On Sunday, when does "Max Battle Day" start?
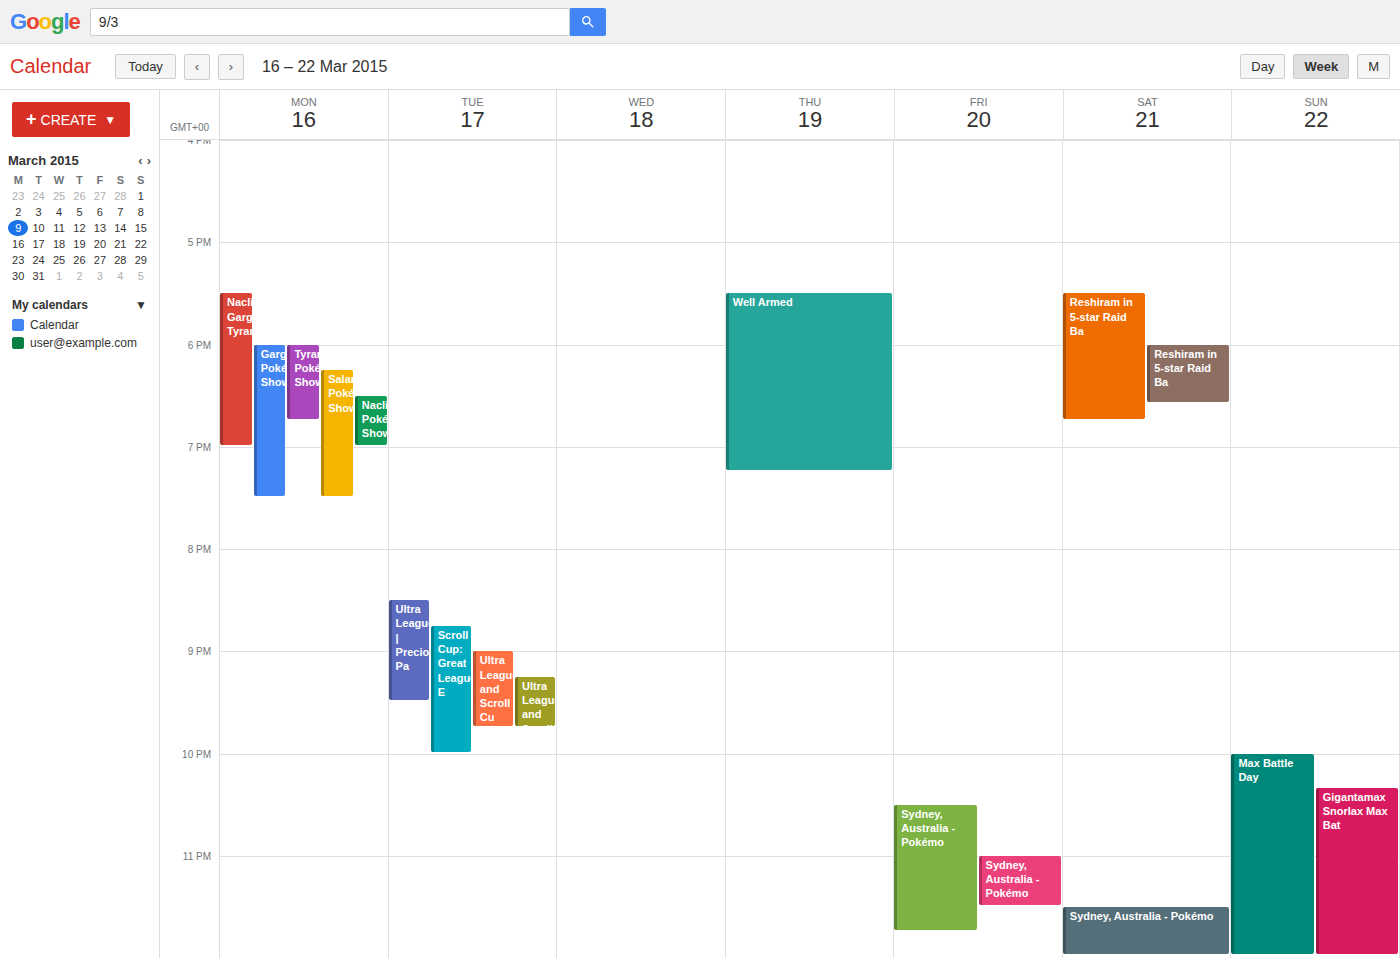
10:00 PM